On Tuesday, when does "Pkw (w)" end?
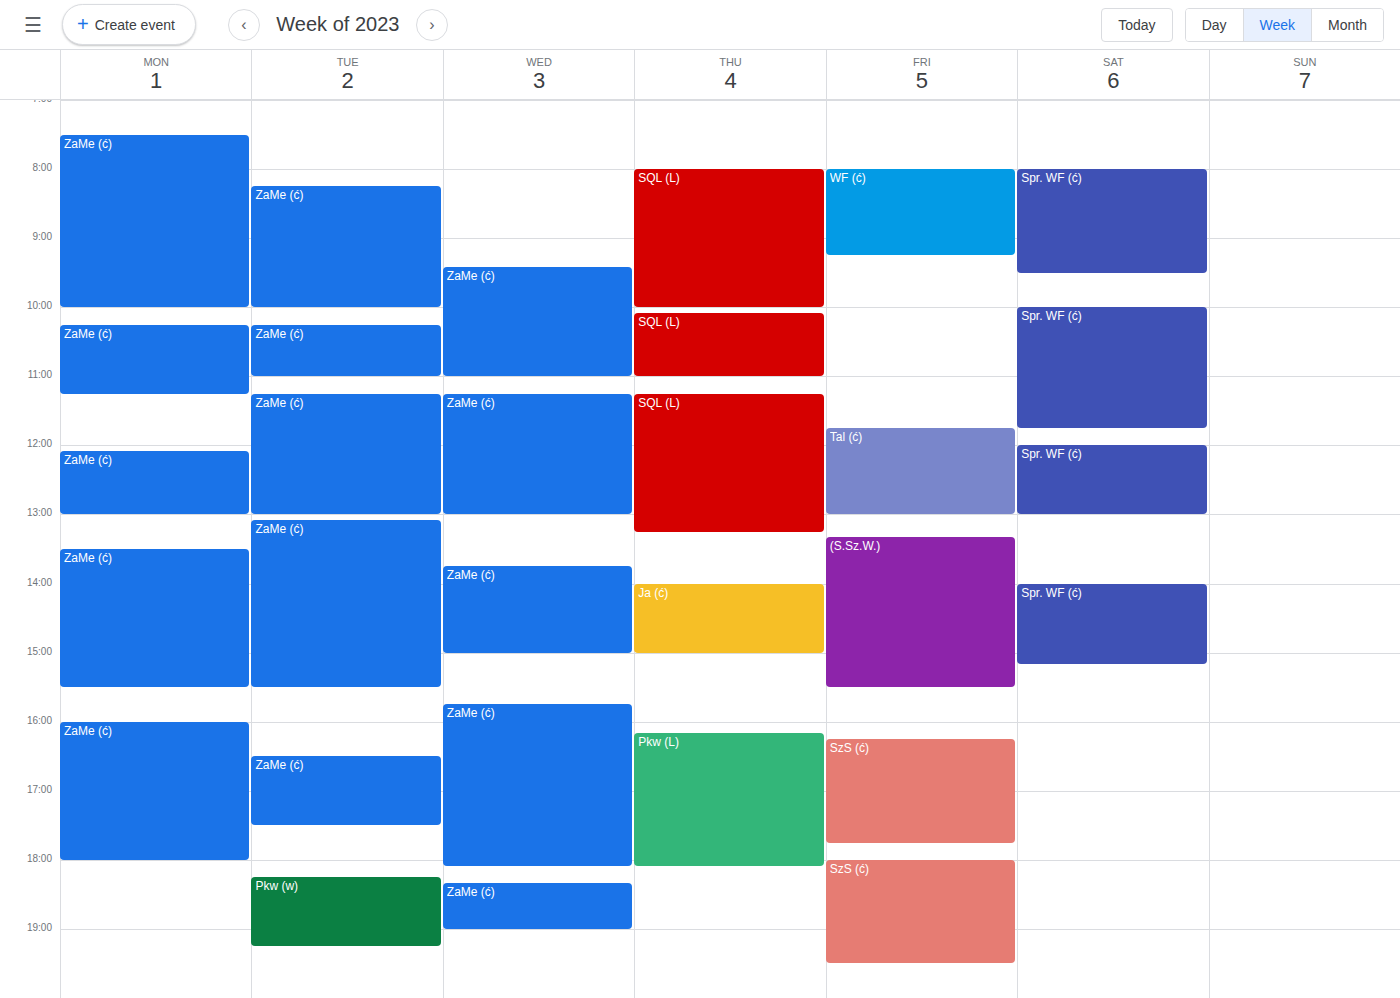
7:15 PM